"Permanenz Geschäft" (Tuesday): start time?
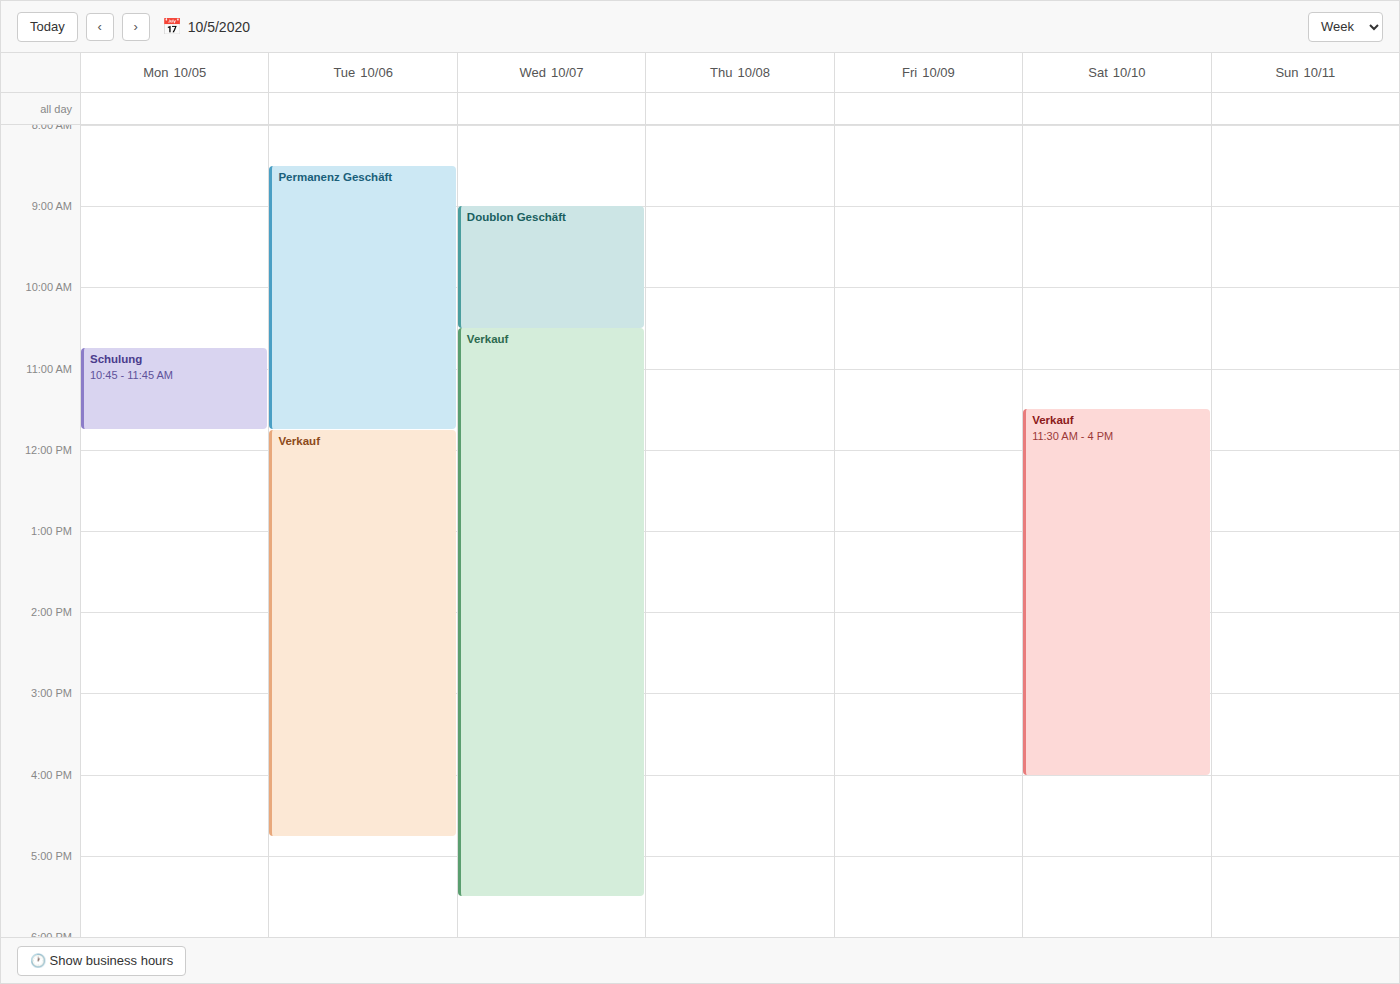
8:30 AM